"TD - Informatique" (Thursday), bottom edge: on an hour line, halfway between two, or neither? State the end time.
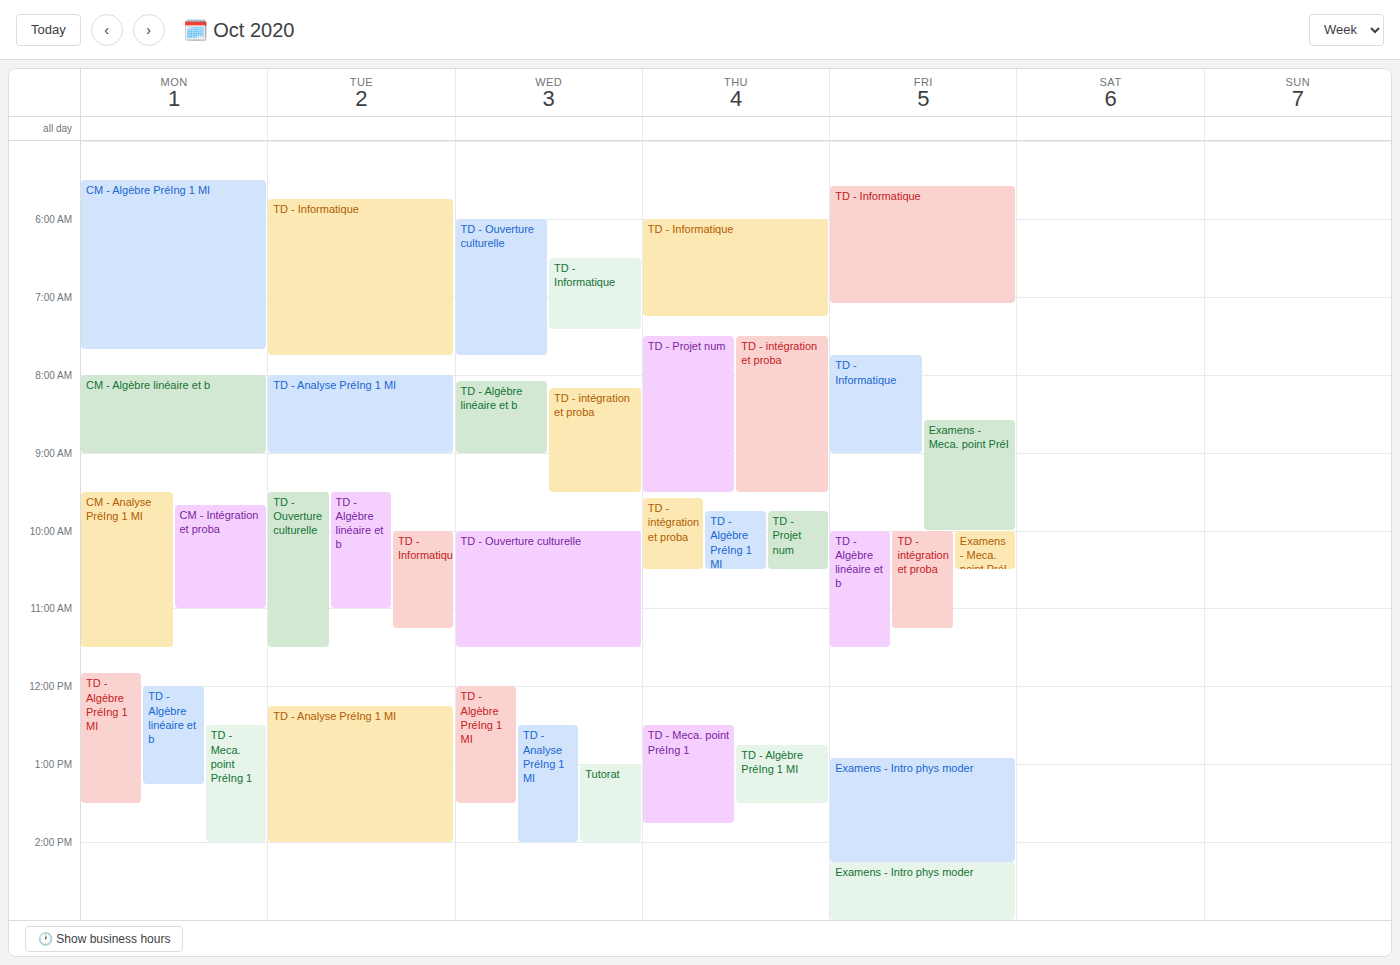
7:15 AM -- neither: a quarter of the way from the 7 AM line to the 8 AM line.